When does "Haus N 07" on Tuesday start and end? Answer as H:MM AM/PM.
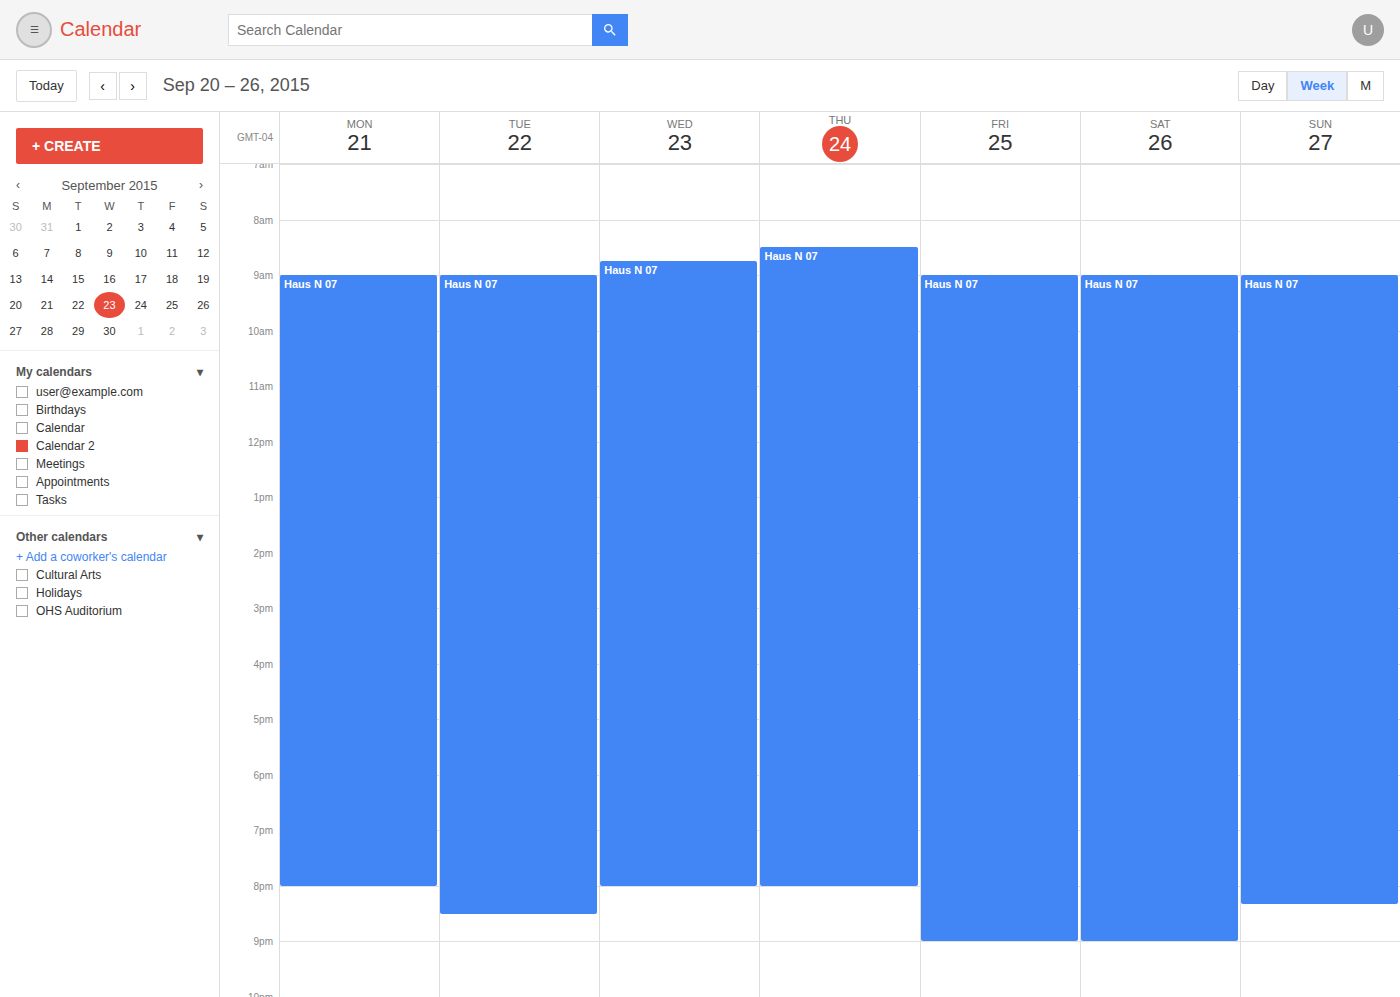
9:00 AM to 8:30 PM